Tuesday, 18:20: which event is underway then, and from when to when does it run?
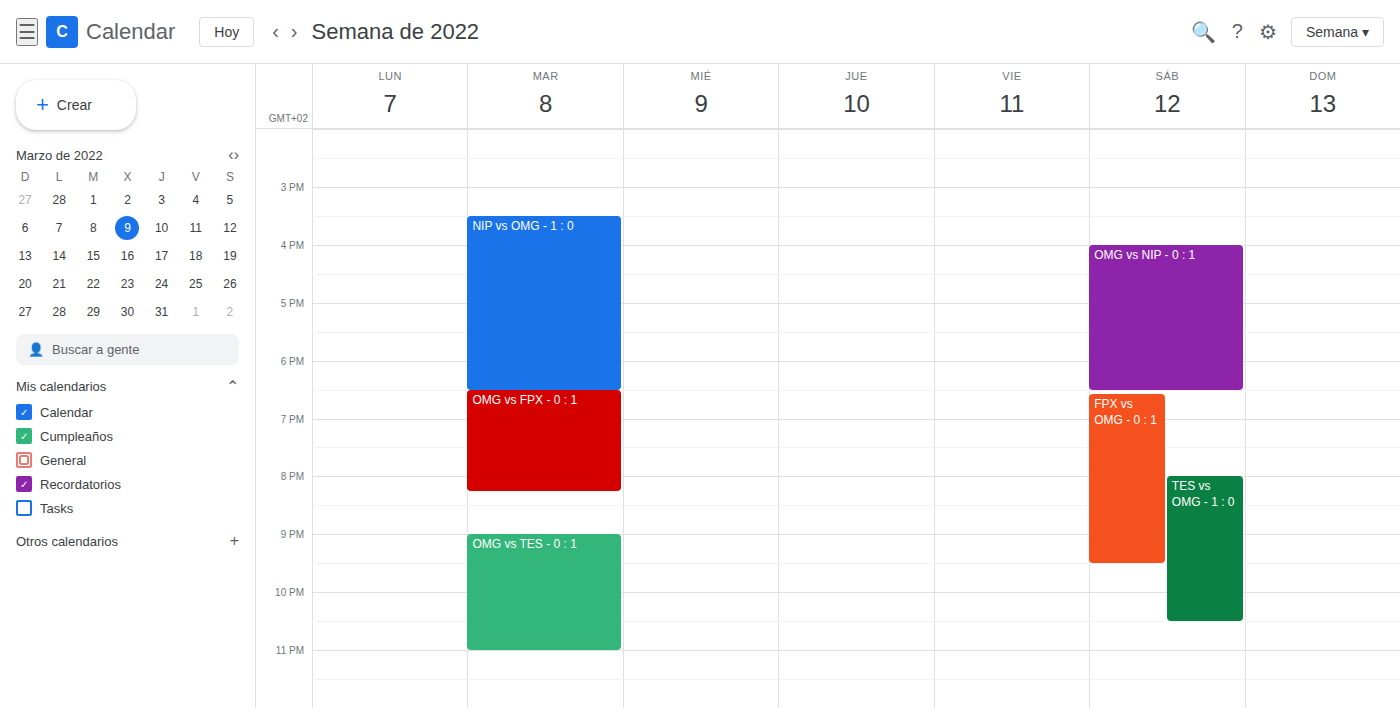
"NIP vs OMG - 1 : 0", 15:30 to 18:30